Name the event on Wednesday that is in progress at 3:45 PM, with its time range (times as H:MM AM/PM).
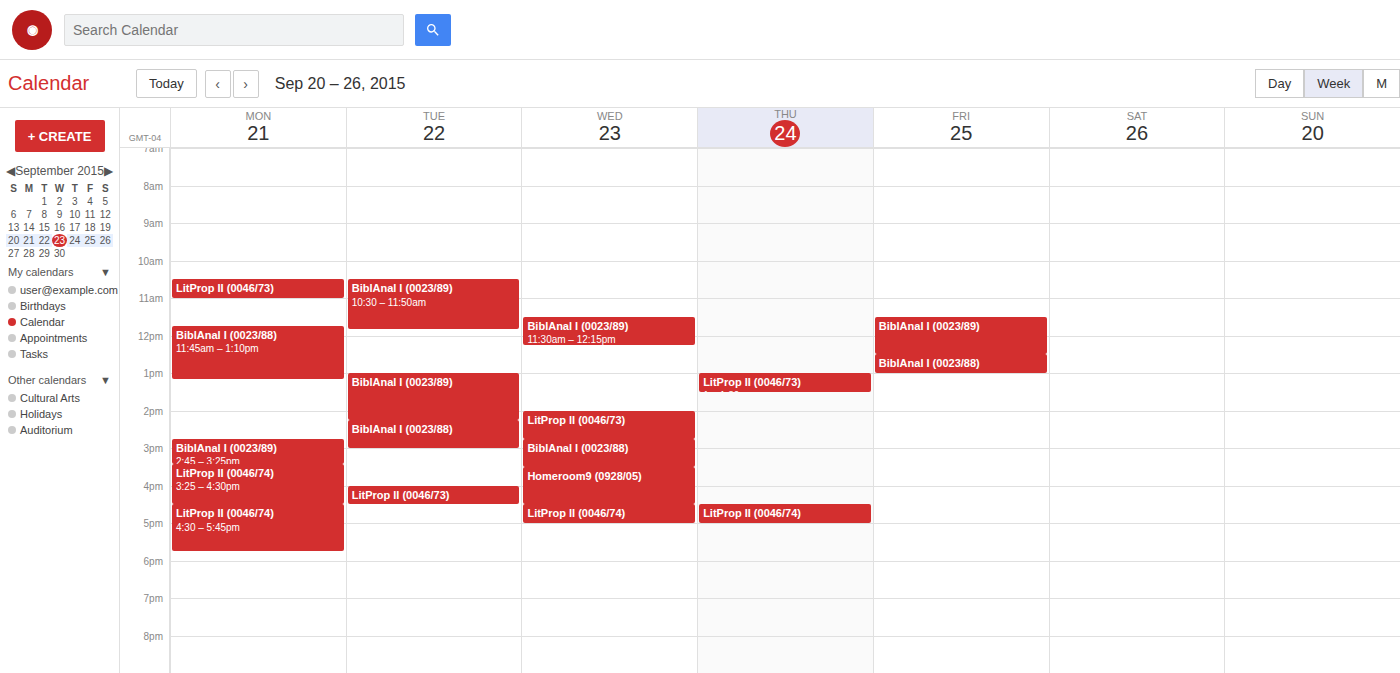
"Homeroom9 (0928/05)", 3:30 PM to 4:30 PM